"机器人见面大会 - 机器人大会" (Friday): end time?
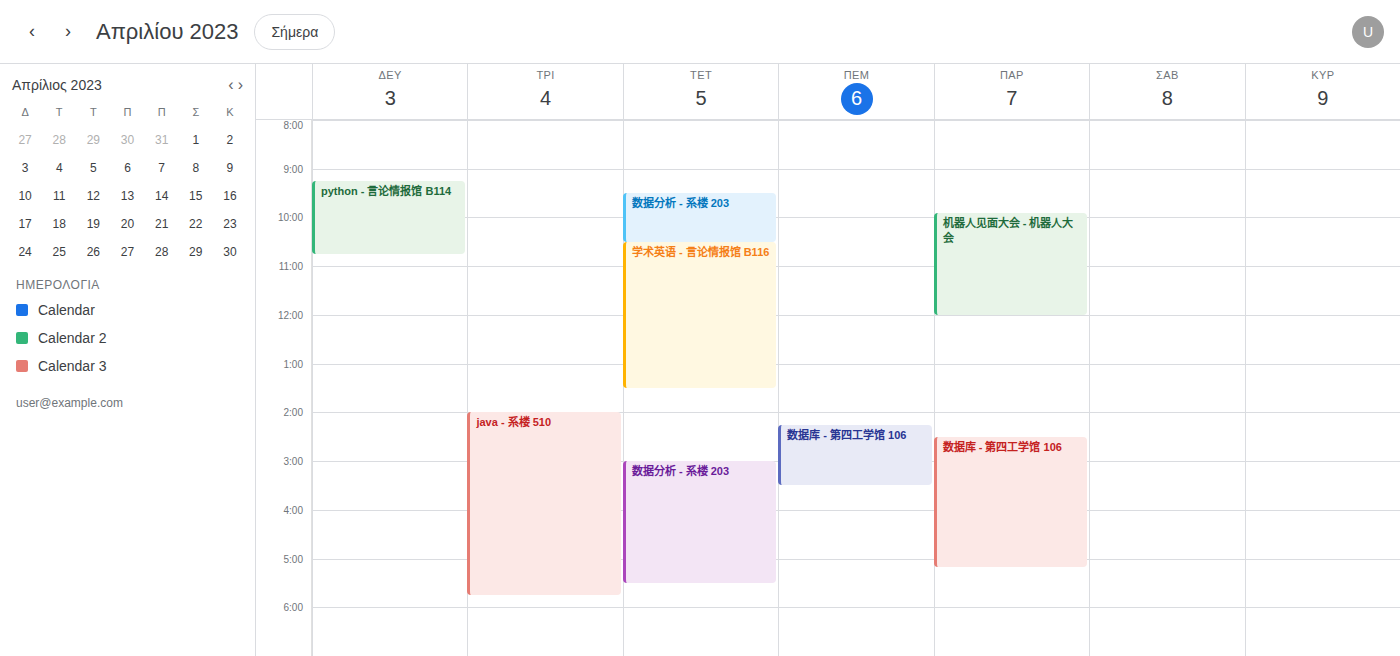
12:00 PM